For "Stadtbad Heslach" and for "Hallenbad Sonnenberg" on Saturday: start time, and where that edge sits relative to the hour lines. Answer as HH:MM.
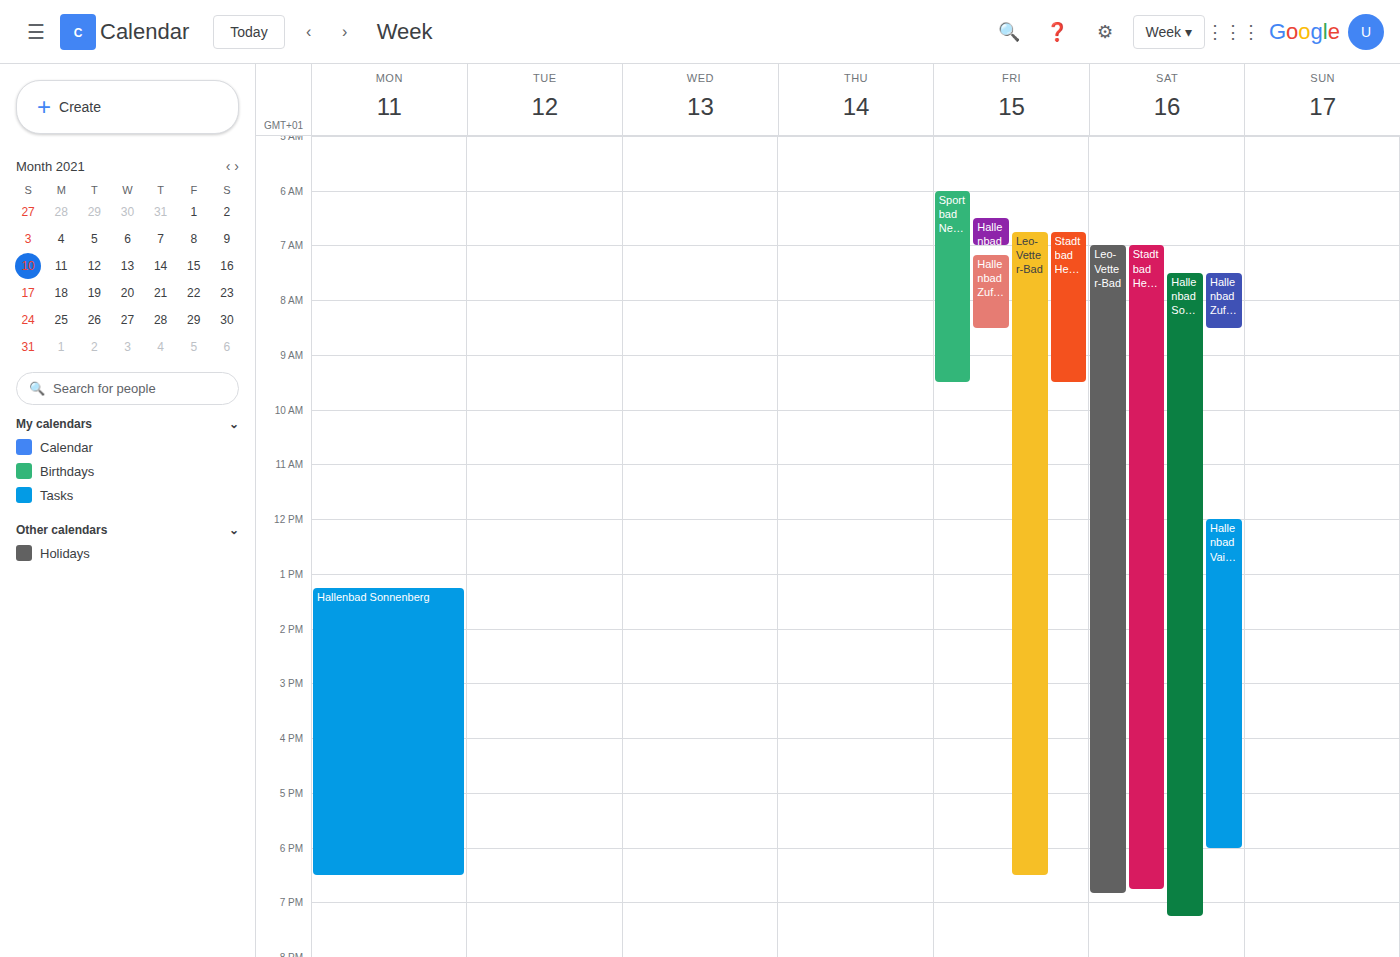
"Stadtbad Heslach": 07:00, exactly on the 07:00 line. "Hallenbad Sonnenberg": 07:30, halfway between the 07:00 and 08:00 lines.